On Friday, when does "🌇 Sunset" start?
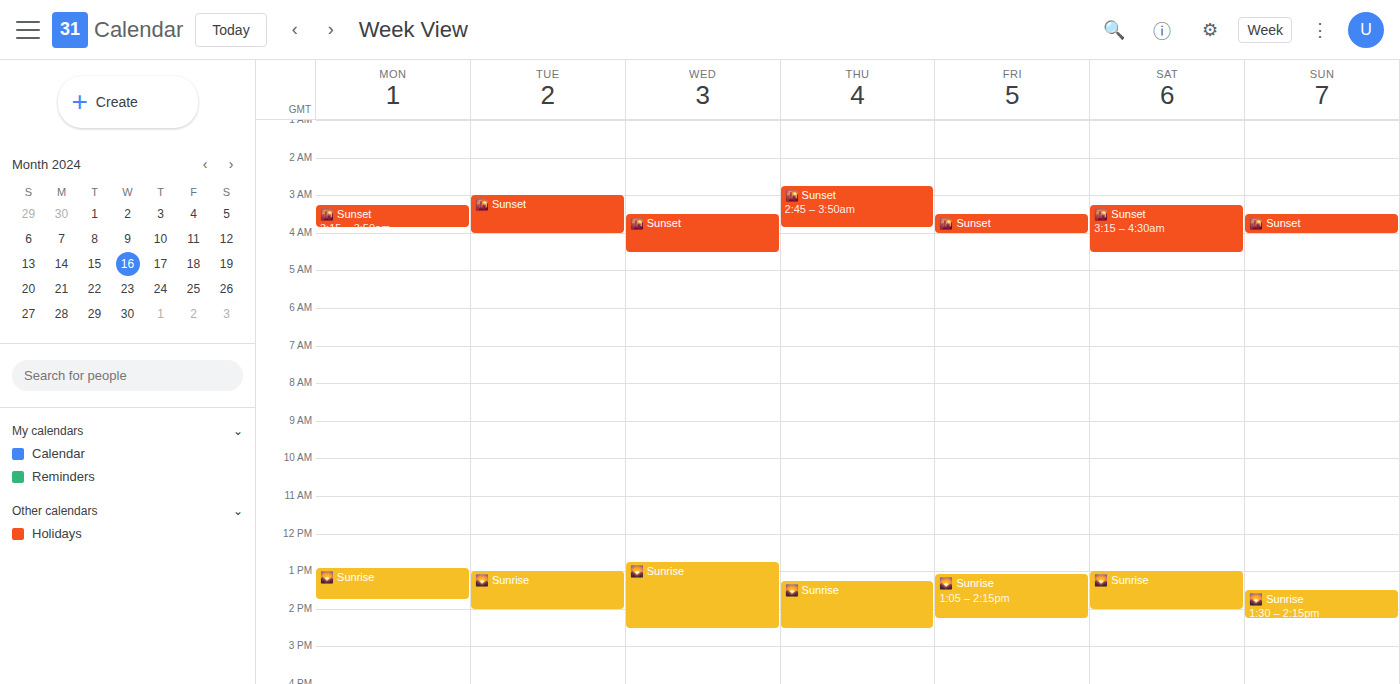
3:30 AM